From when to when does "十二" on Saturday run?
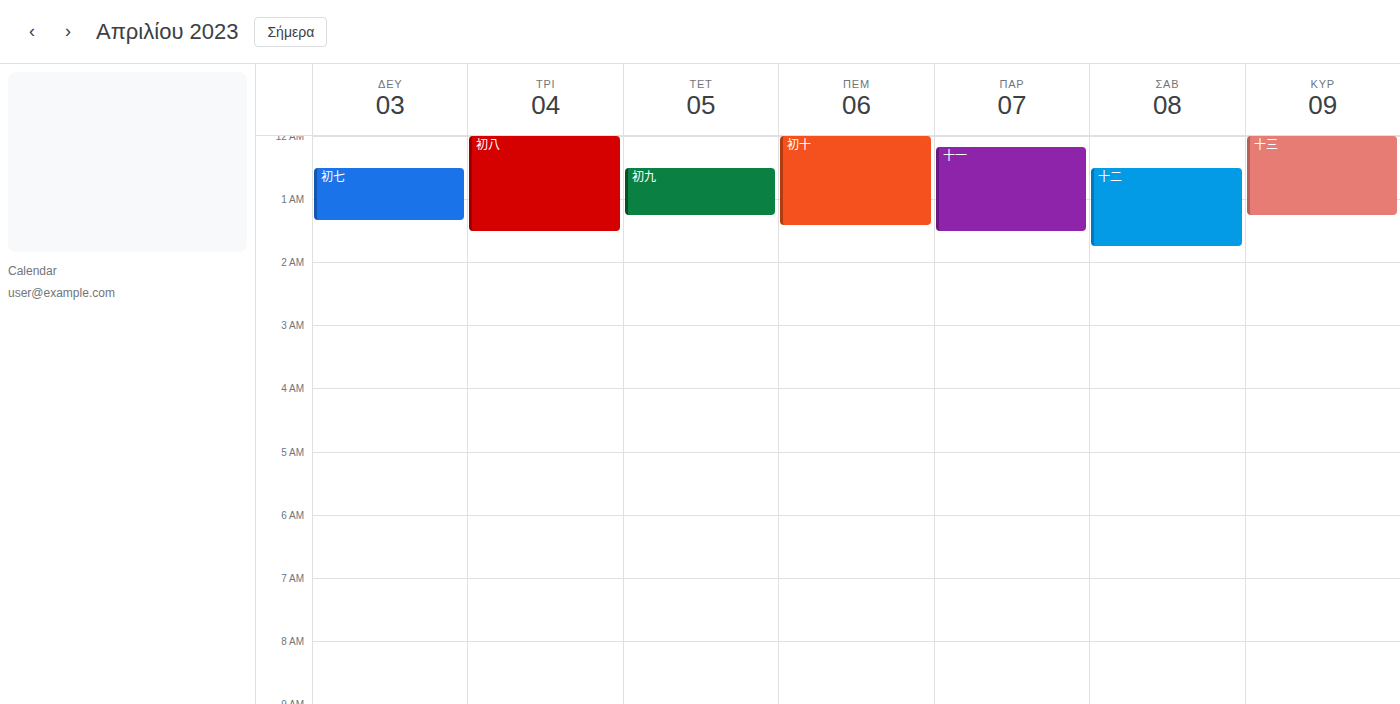
12:30 AM to 1:45 AM